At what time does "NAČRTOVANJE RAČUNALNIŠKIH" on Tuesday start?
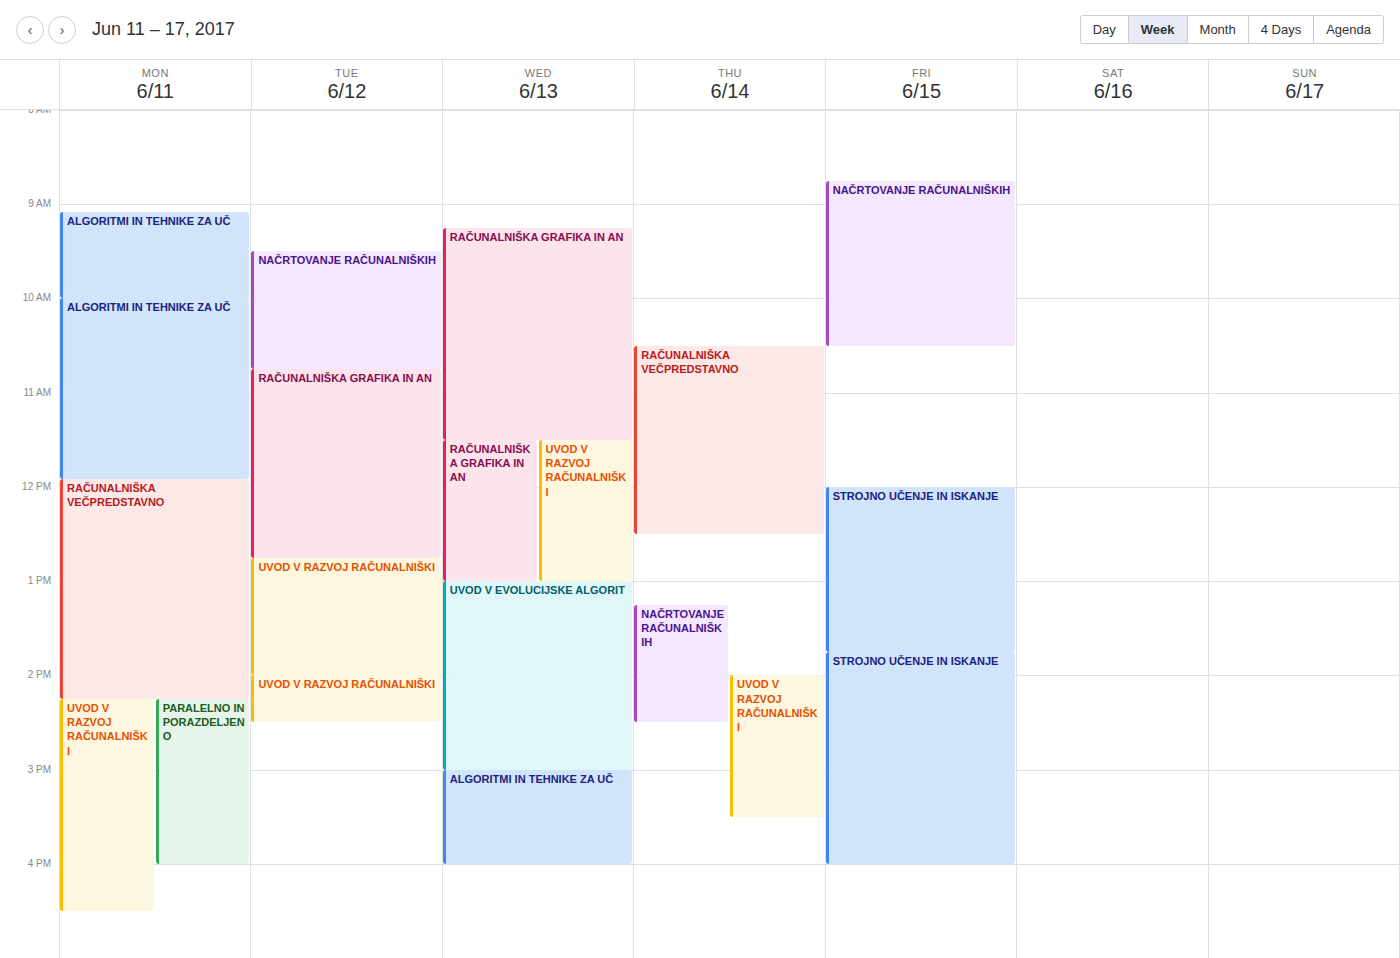
9:30 AM